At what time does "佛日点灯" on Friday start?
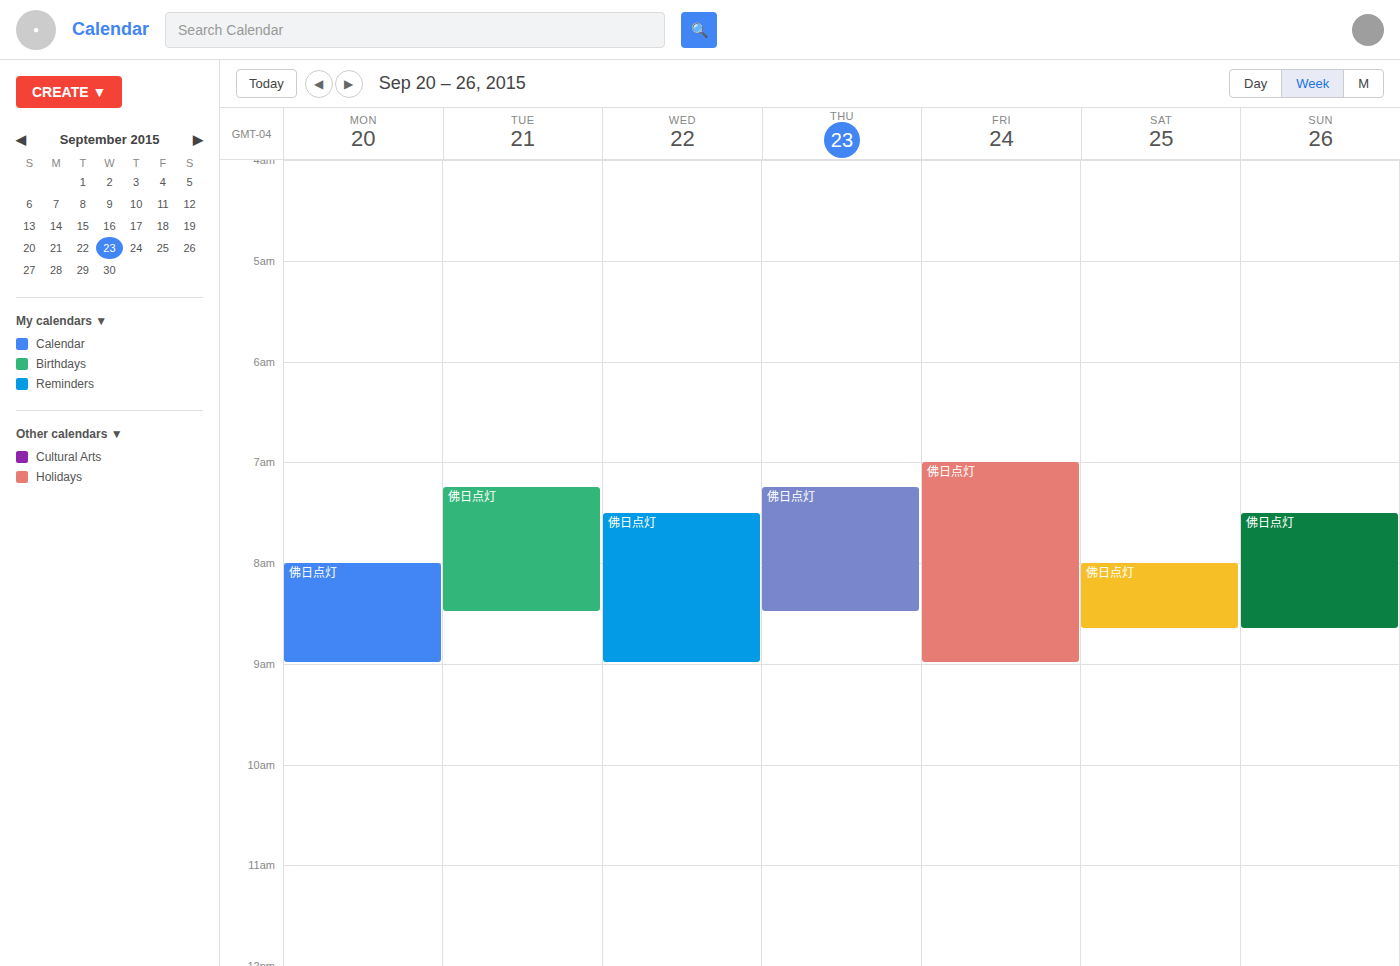
07:00